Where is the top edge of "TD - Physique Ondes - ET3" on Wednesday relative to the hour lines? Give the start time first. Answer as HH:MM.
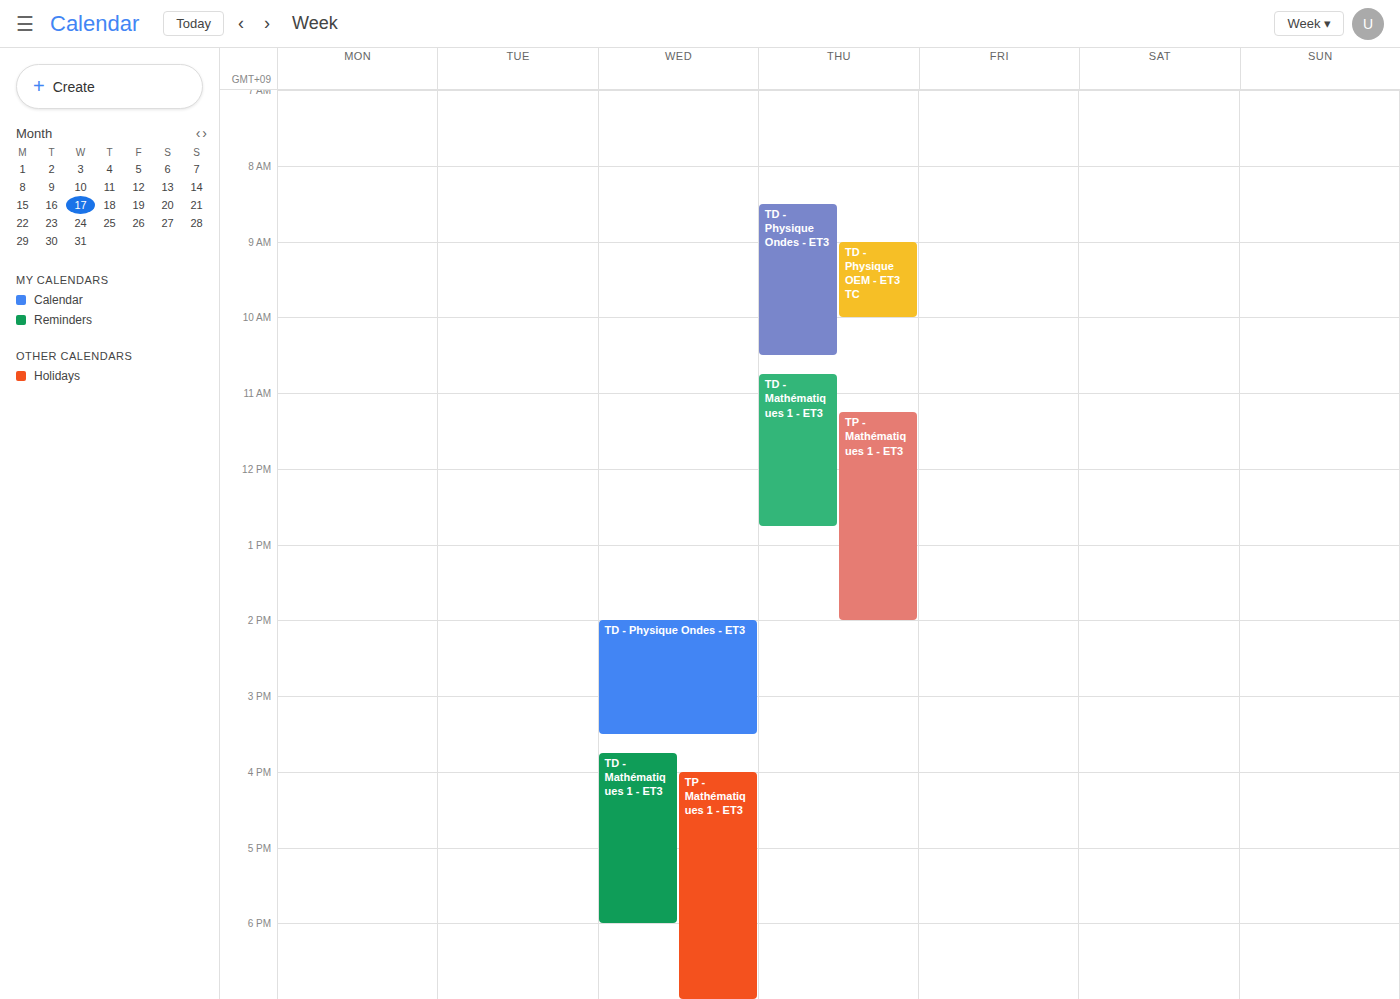
14:00 -- exactly on the 14:00 line.